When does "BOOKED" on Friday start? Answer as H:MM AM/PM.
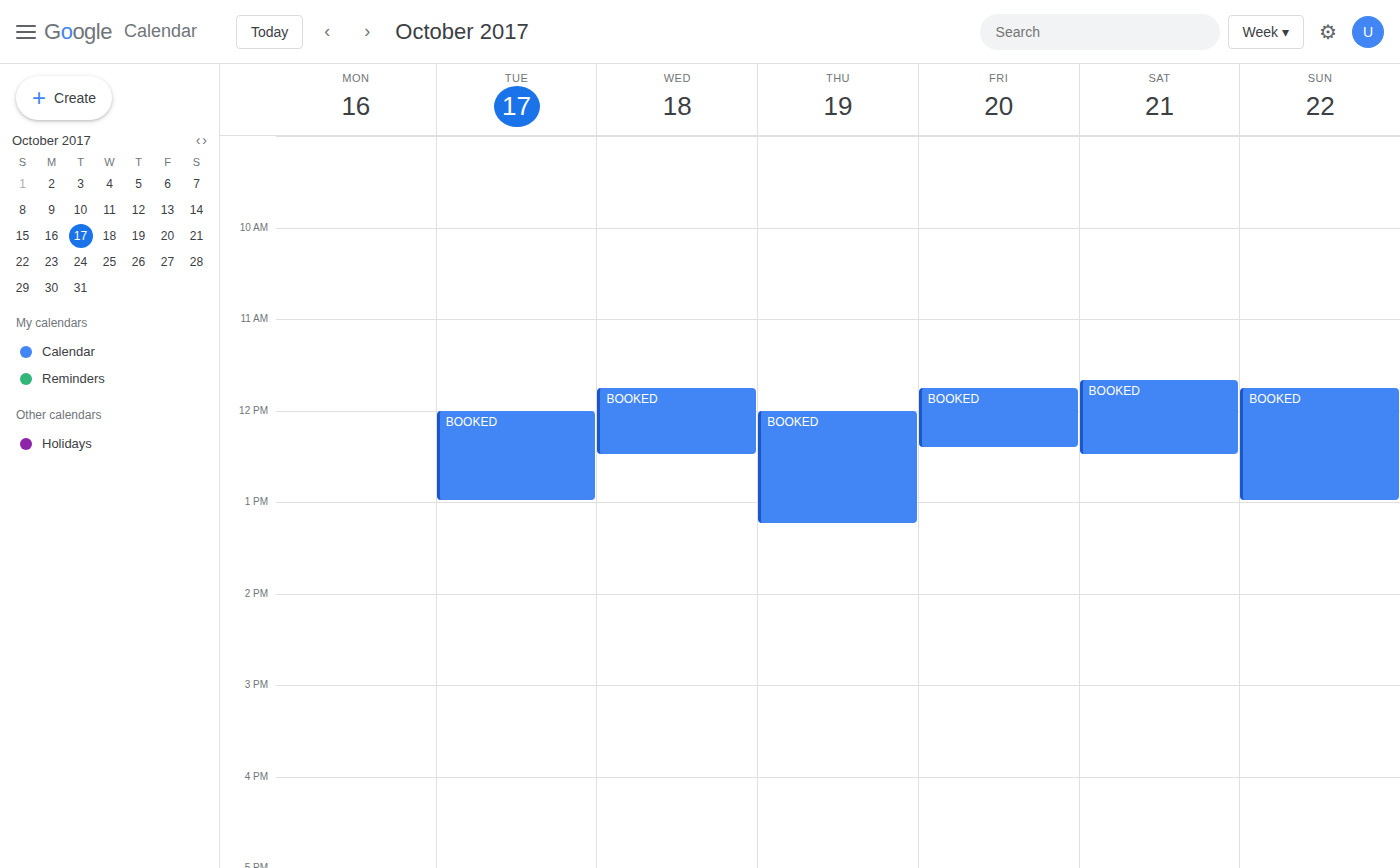
11:45 AM